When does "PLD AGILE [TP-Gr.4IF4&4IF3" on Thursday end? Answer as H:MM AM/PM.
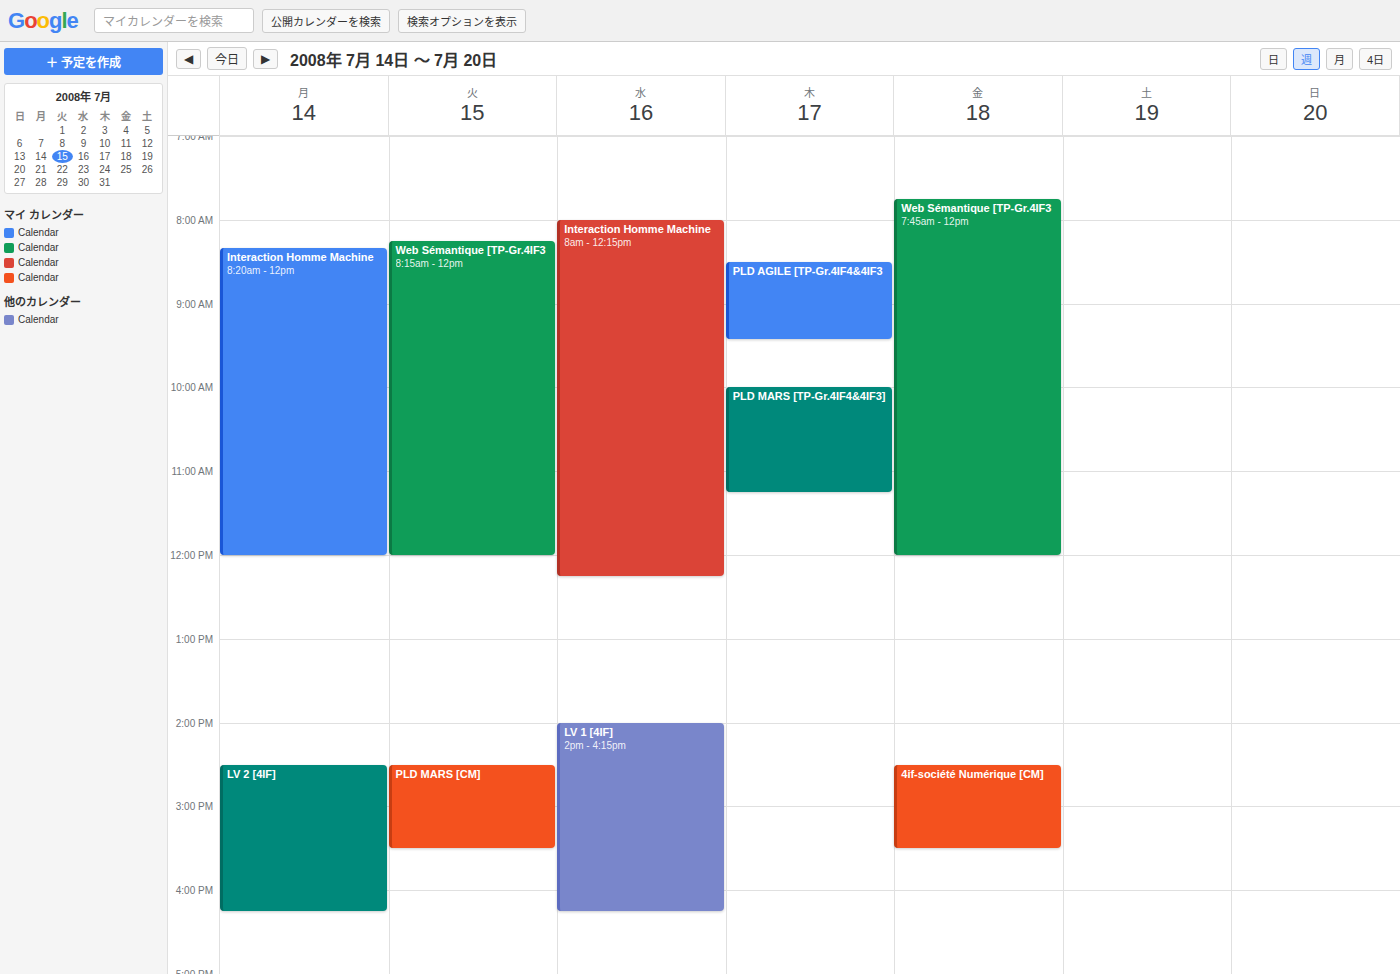
9:25 AM